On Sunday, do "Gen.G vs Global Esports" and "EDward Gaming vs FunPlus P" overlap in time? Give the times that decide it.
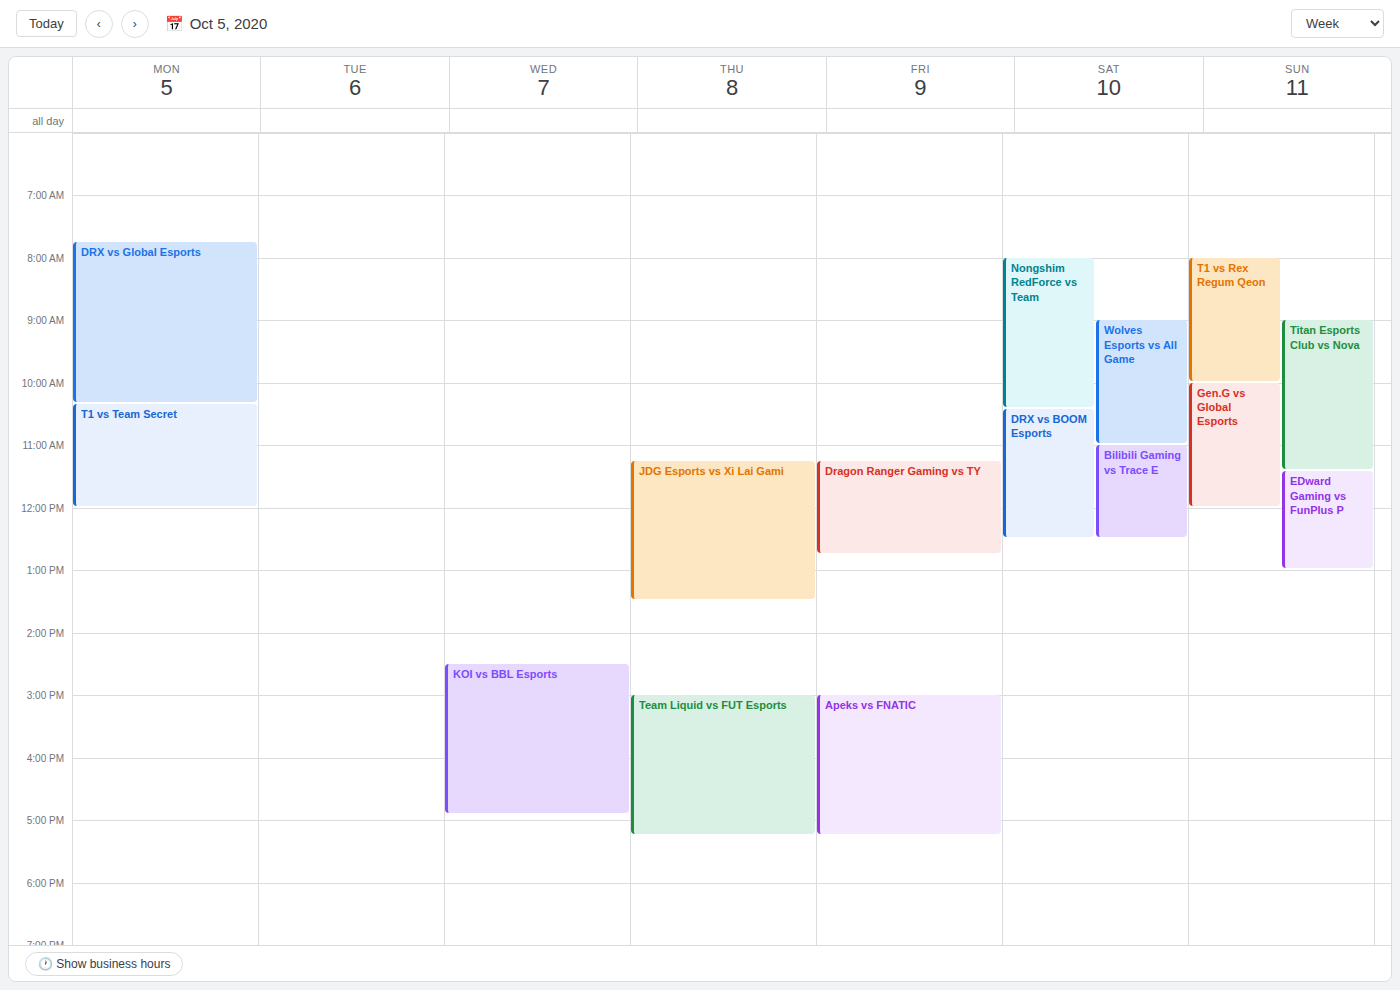
"EDward Gaming vs FunPlus P" starts at 11:25 AM, before "Gen.G vs Global Esports" ends at 12:00 PM -- they overlap.